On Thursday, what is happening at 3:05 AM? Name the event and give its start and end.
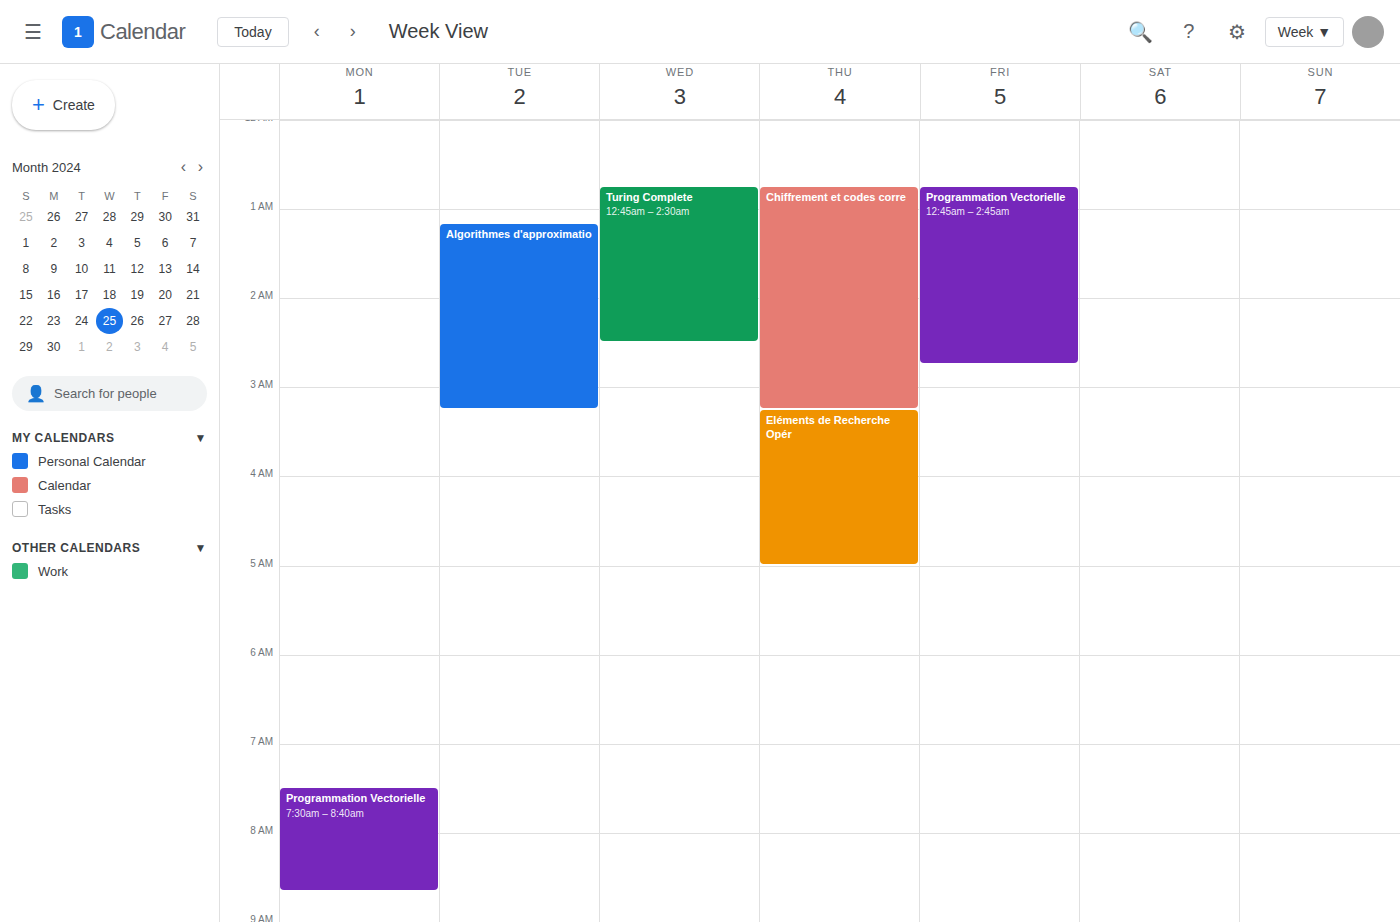
"Chiffrement et codes corre", 12:45 AM to 3:15 AM